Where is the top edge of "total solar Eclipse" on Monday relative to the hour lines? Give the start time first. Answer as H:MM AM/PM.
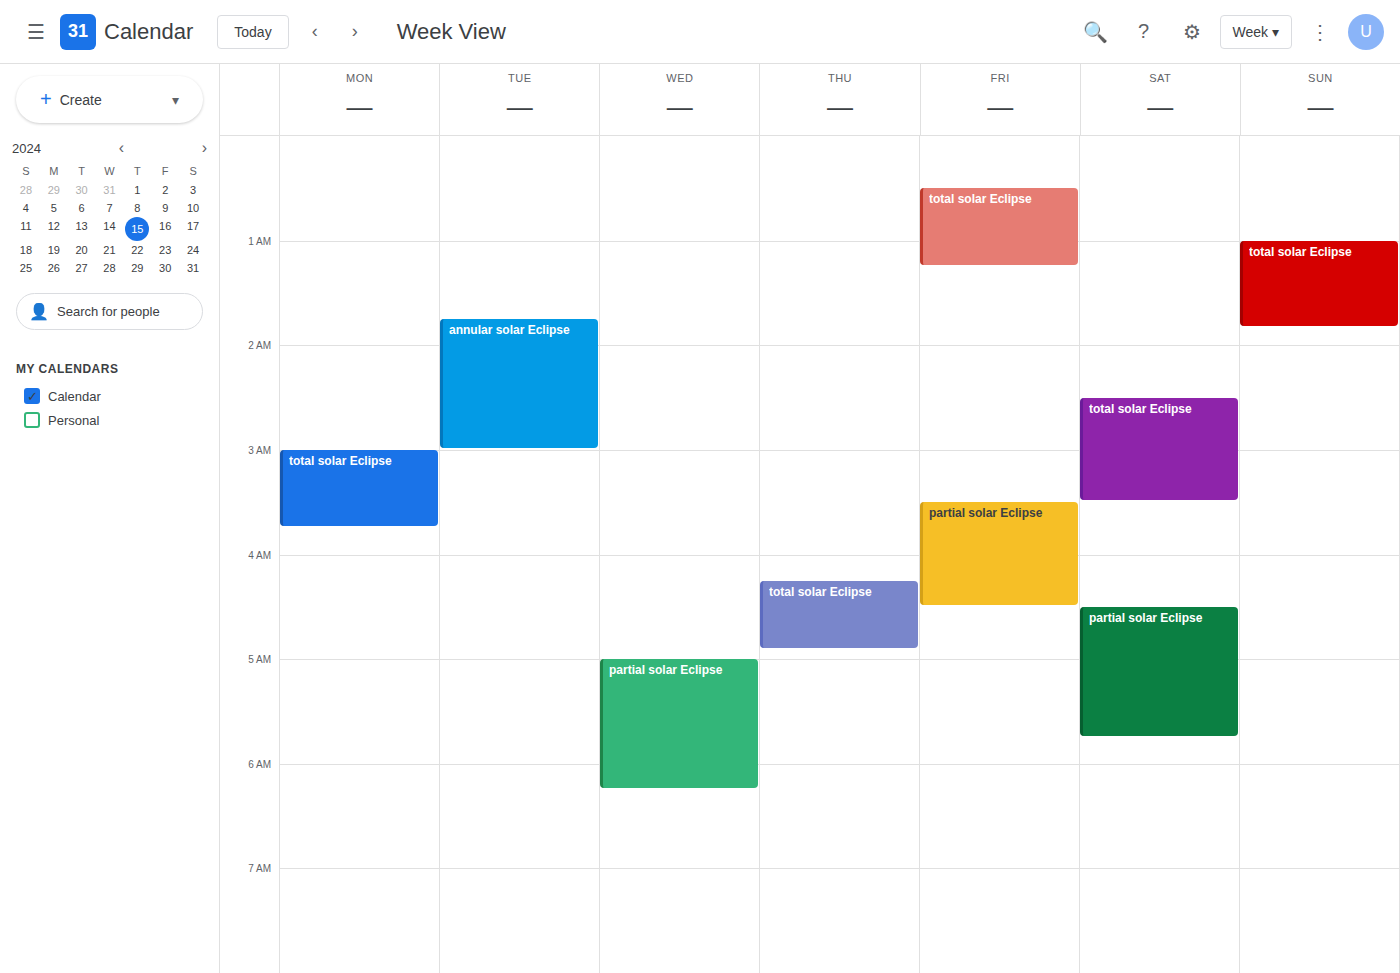
3:00 AM -- exactly on the 3 AM line.